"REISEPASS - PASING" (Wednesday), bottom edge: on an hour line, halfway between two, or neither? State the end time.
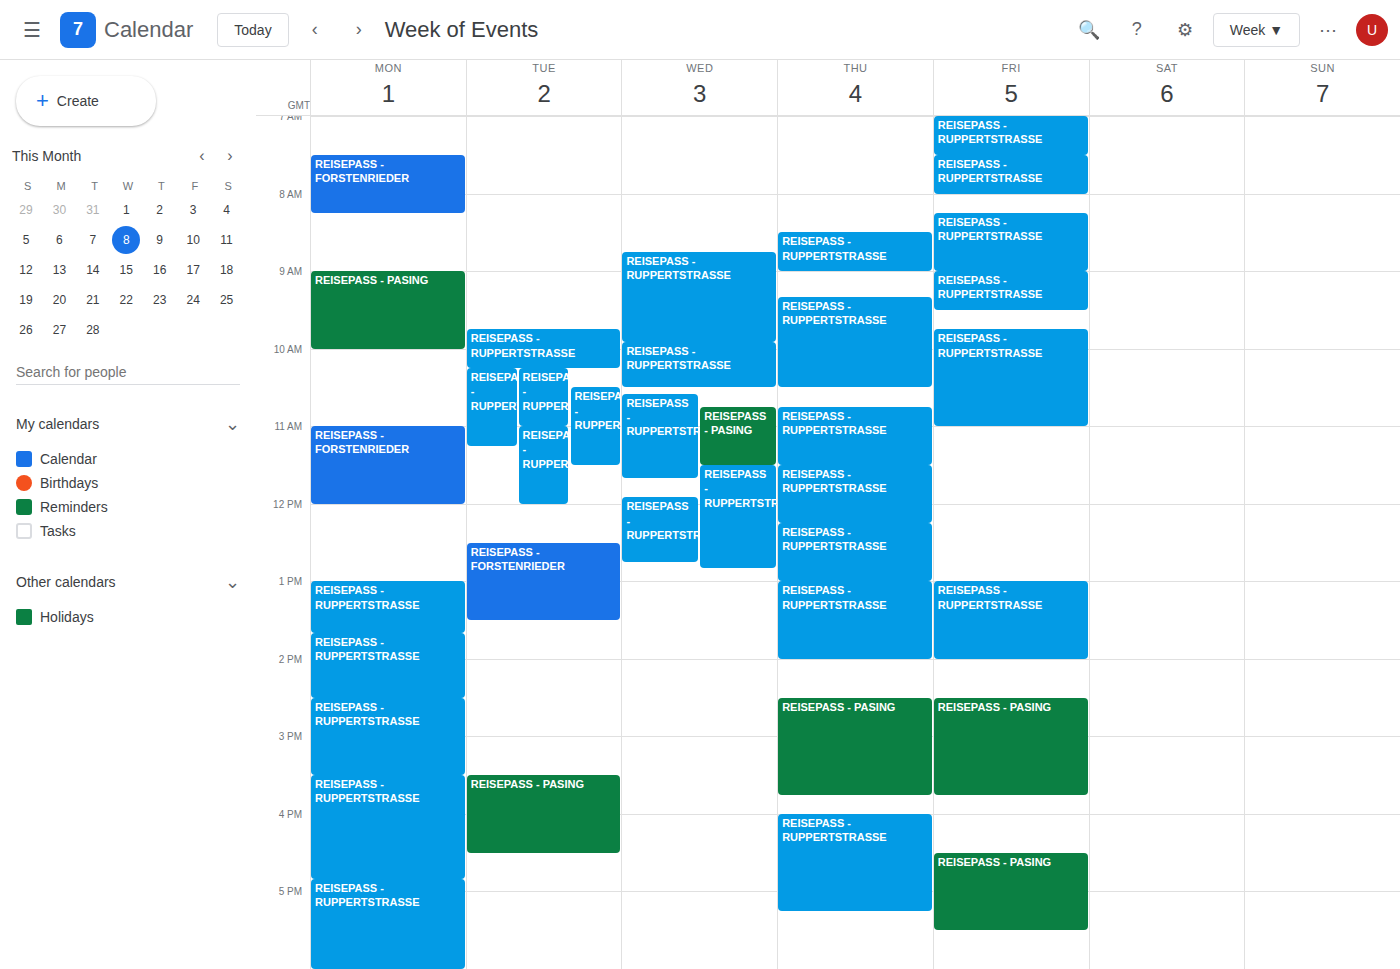
11:30 AM -- halfway between the 11 AM and 12 PM lines.